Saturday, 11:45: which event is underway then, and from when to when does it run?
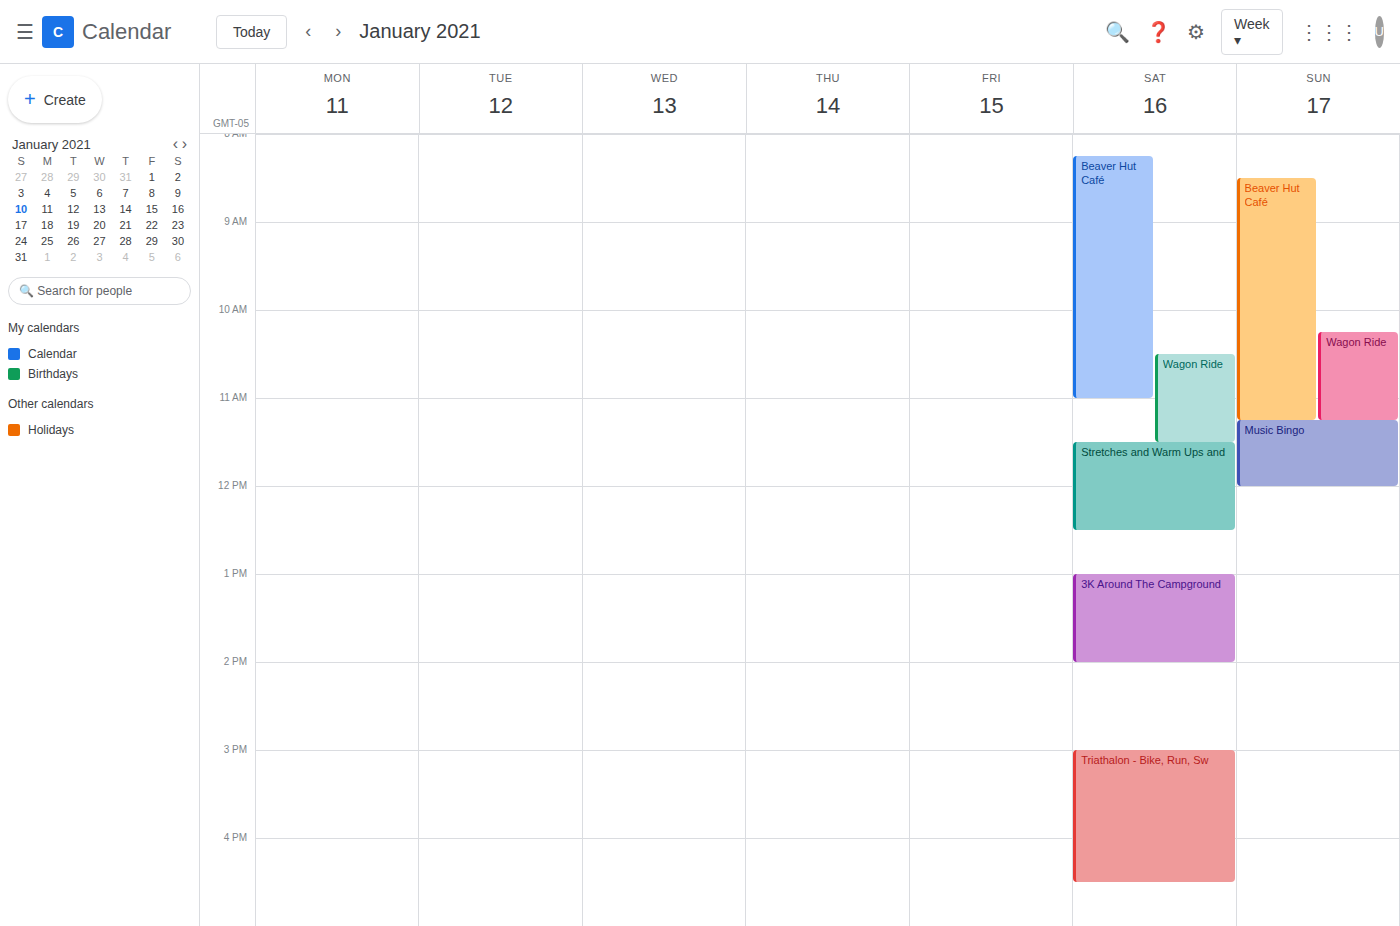
"Stretches and Warm Ups and", 11:30 to 12:30